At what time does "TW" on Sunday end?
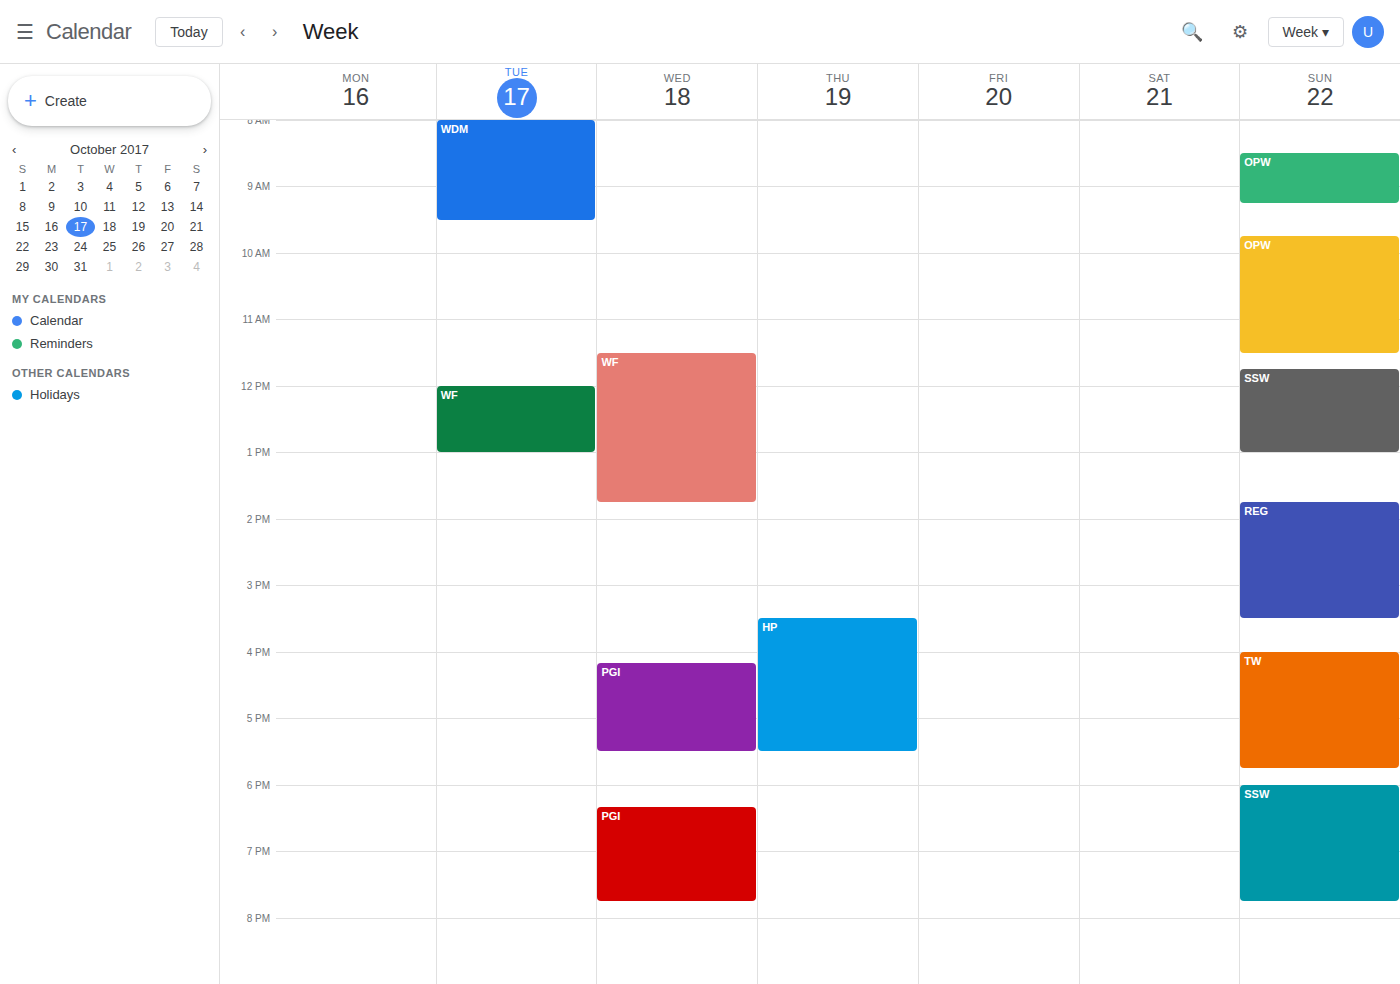
5:45 PM